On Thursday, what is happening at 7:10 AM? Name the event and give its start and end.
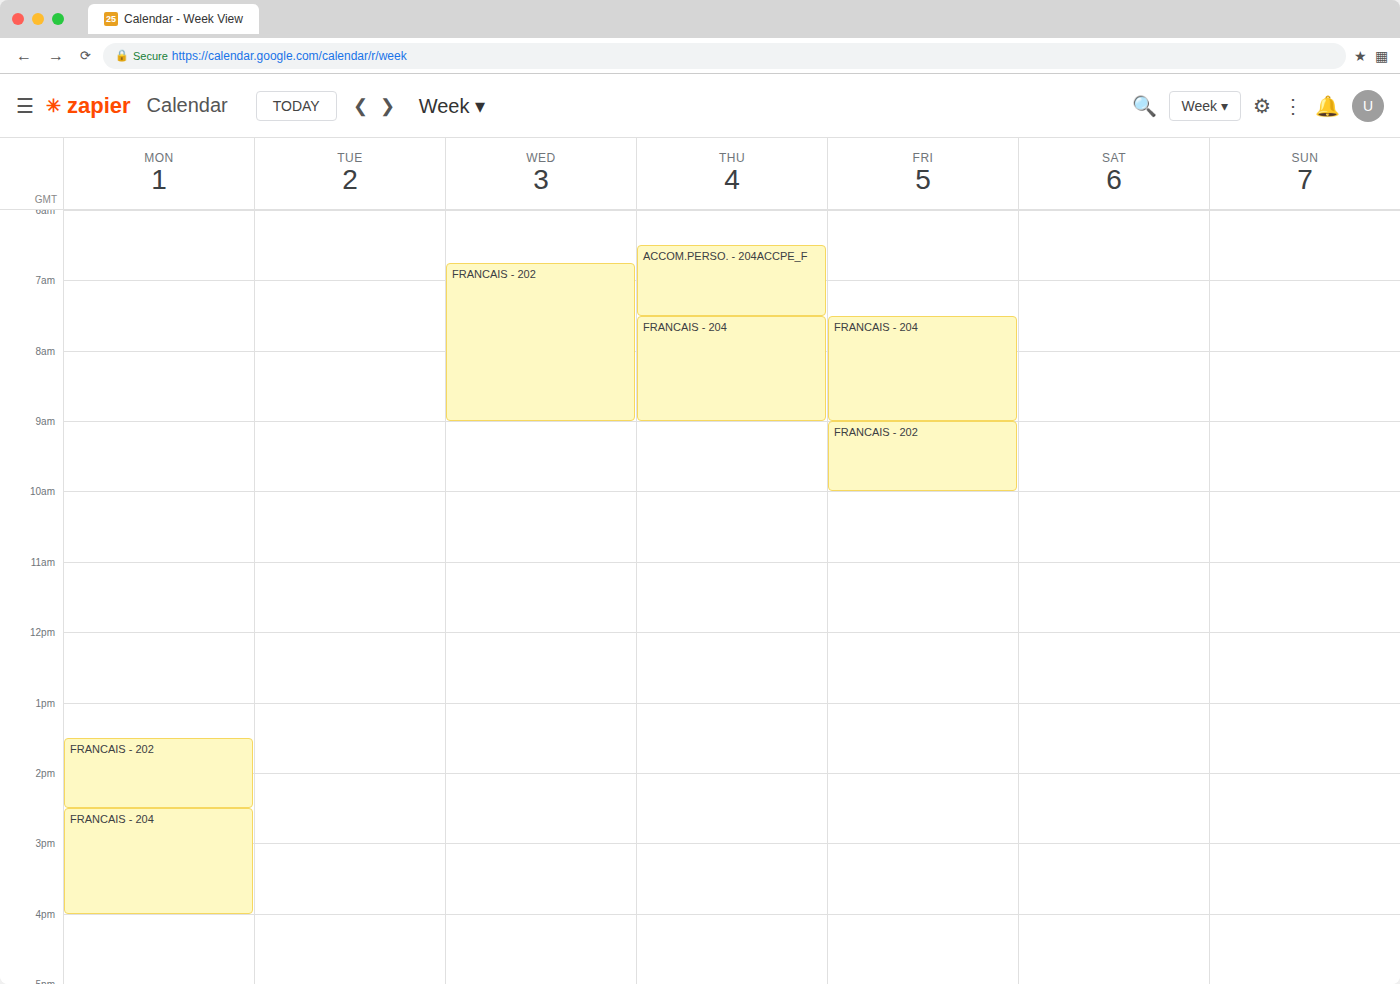
"ACCOM.PERSO. - 204ACCPE_F", 6:30 AM to 7:30 AM